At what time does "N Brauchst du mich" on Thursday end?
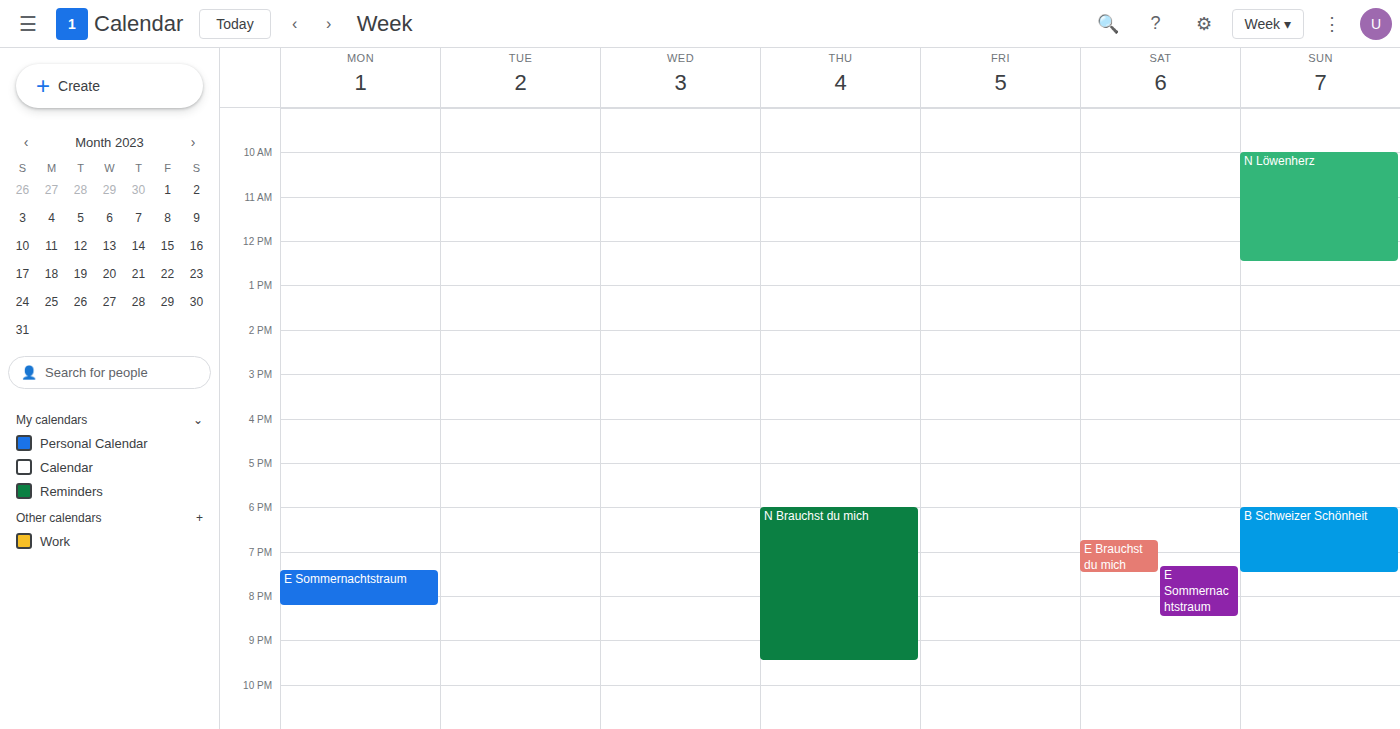
9:30 PM